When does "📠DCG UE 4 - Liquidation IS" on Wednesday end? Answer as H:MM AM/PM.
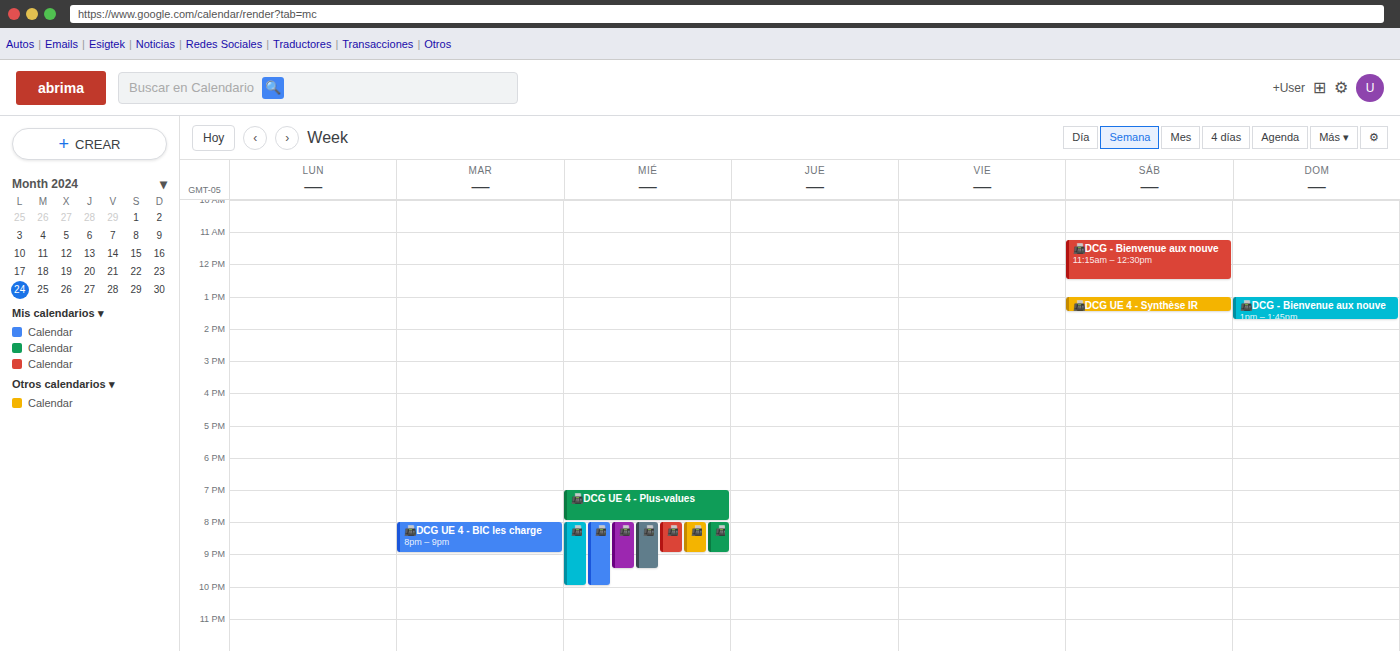
9:30 PM